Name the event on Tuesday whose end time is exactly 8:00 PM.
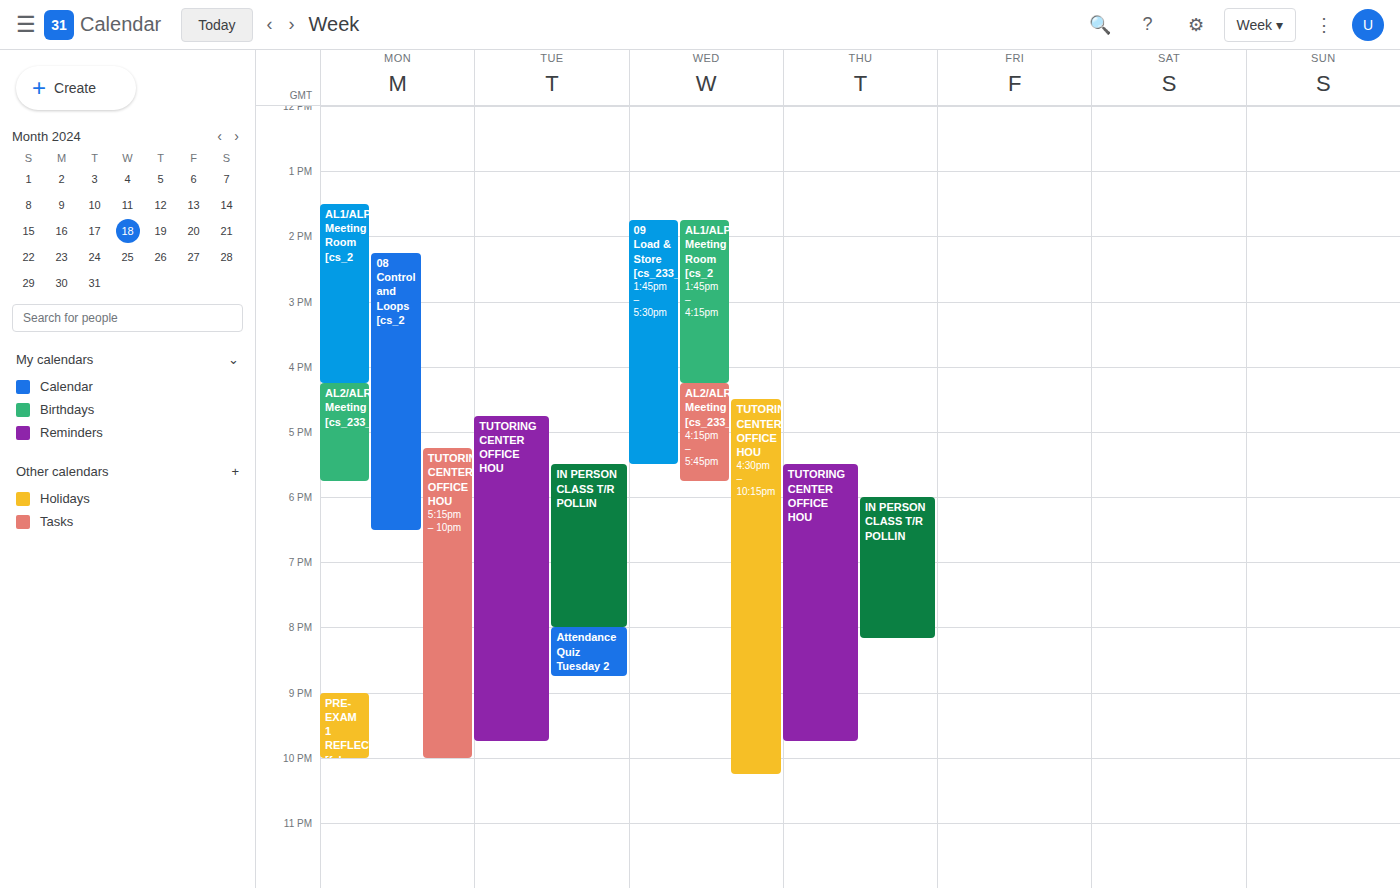
"IN PERSON CLASS T/R POLLIN"